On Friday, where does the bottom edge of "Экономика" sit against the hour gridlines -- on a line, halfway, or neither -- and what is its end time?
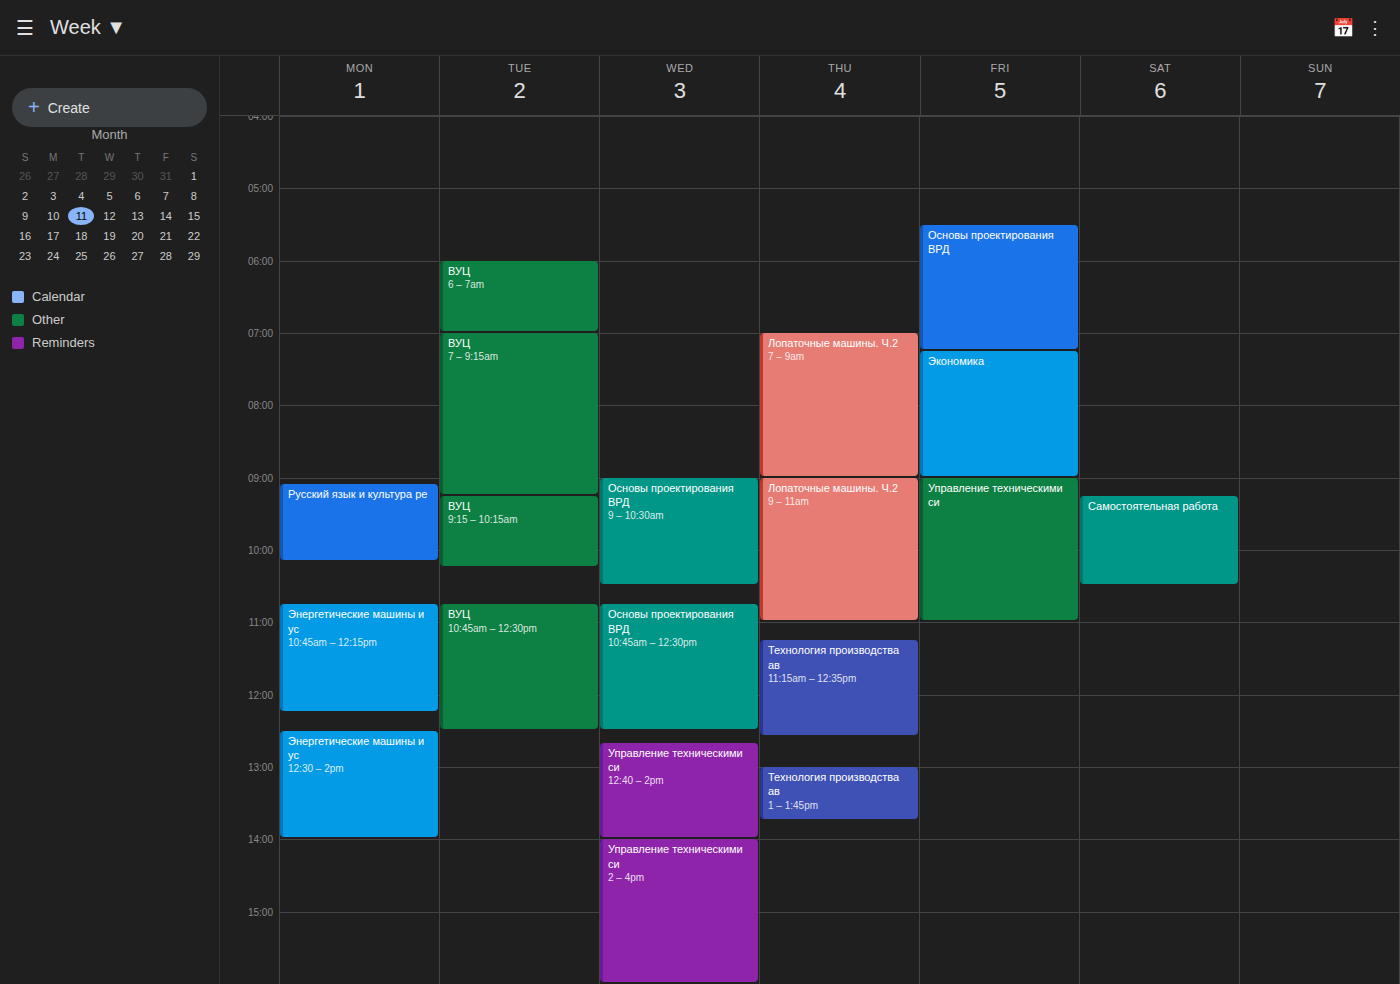
9:00 AM -- exactly on the 9 AM line.